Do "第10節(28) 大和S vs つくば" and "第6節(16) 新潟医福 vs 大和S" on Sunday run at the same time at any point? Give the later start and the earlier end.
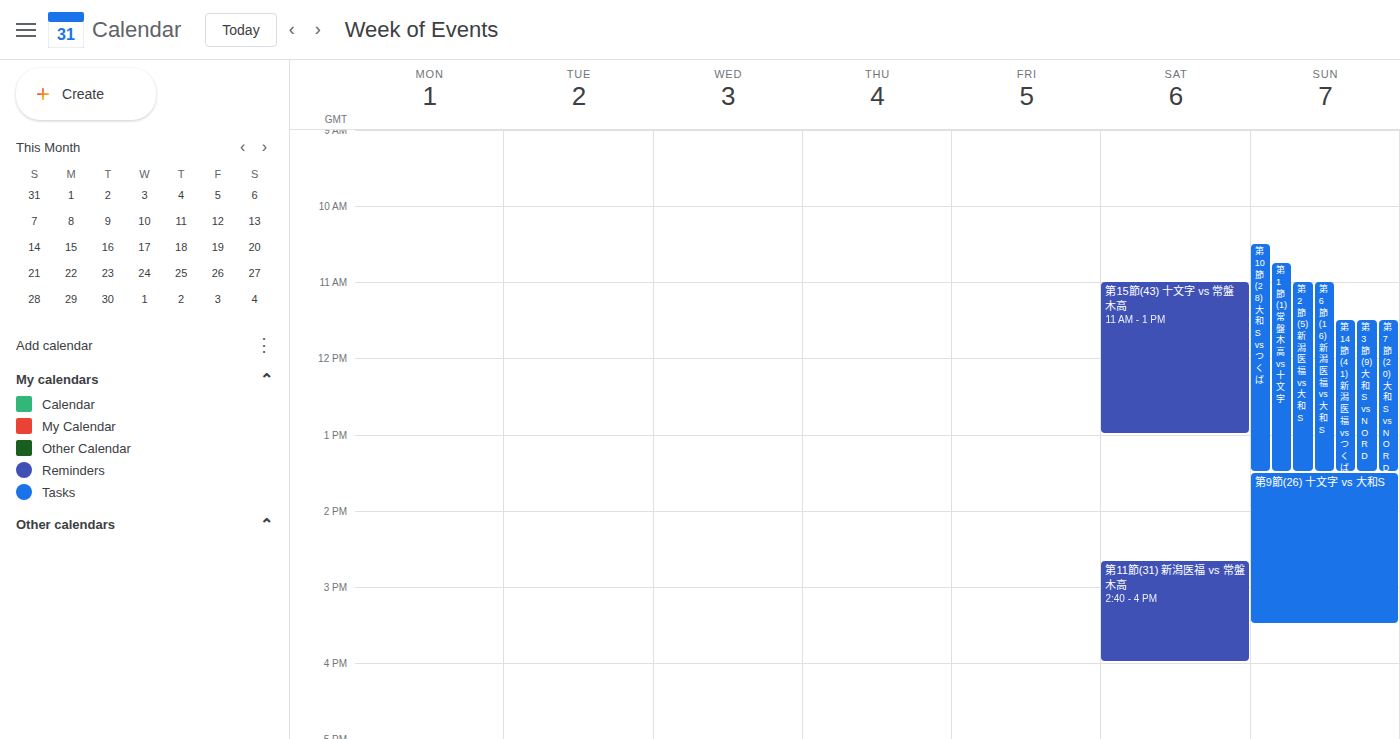
"第6節(16) 新潟医福 vs 大和S" starts at 11:00 AM, before "第10節(28) 大和S vs つくば" ends at 1:30 PM -- they overlap.